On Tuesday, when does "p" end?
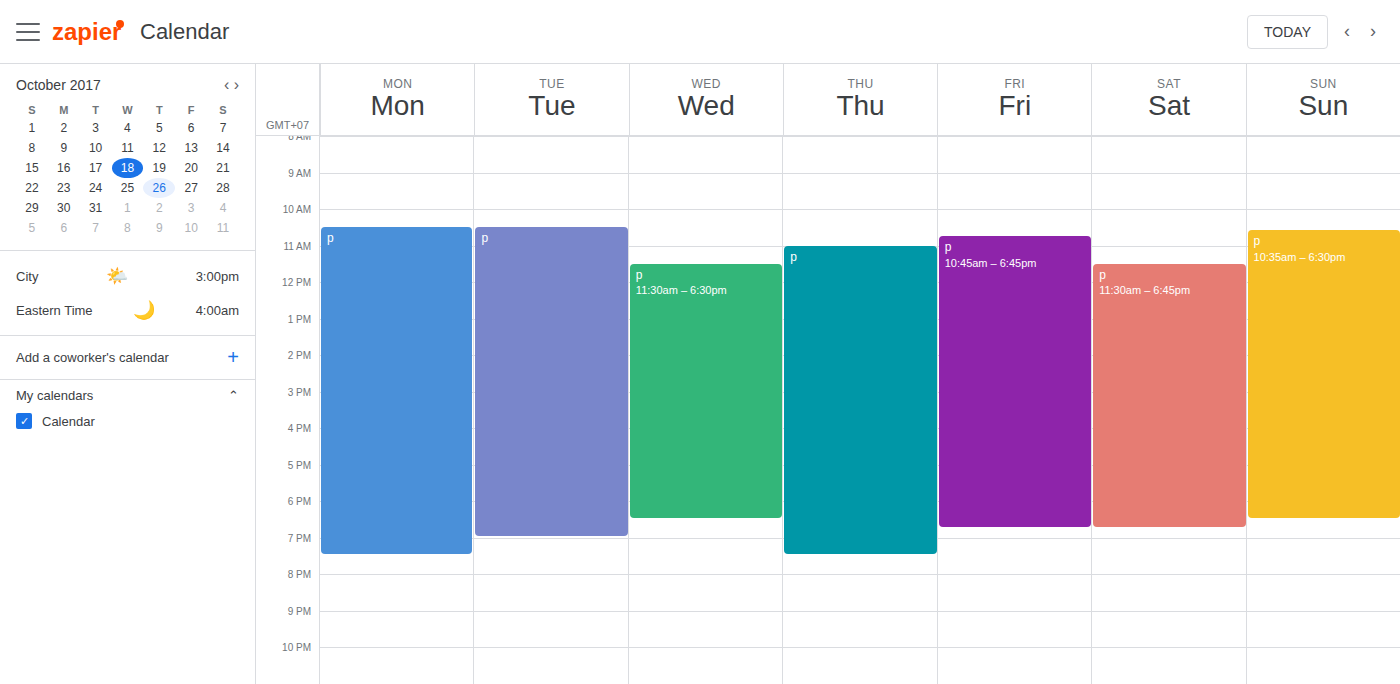
7:00 PM